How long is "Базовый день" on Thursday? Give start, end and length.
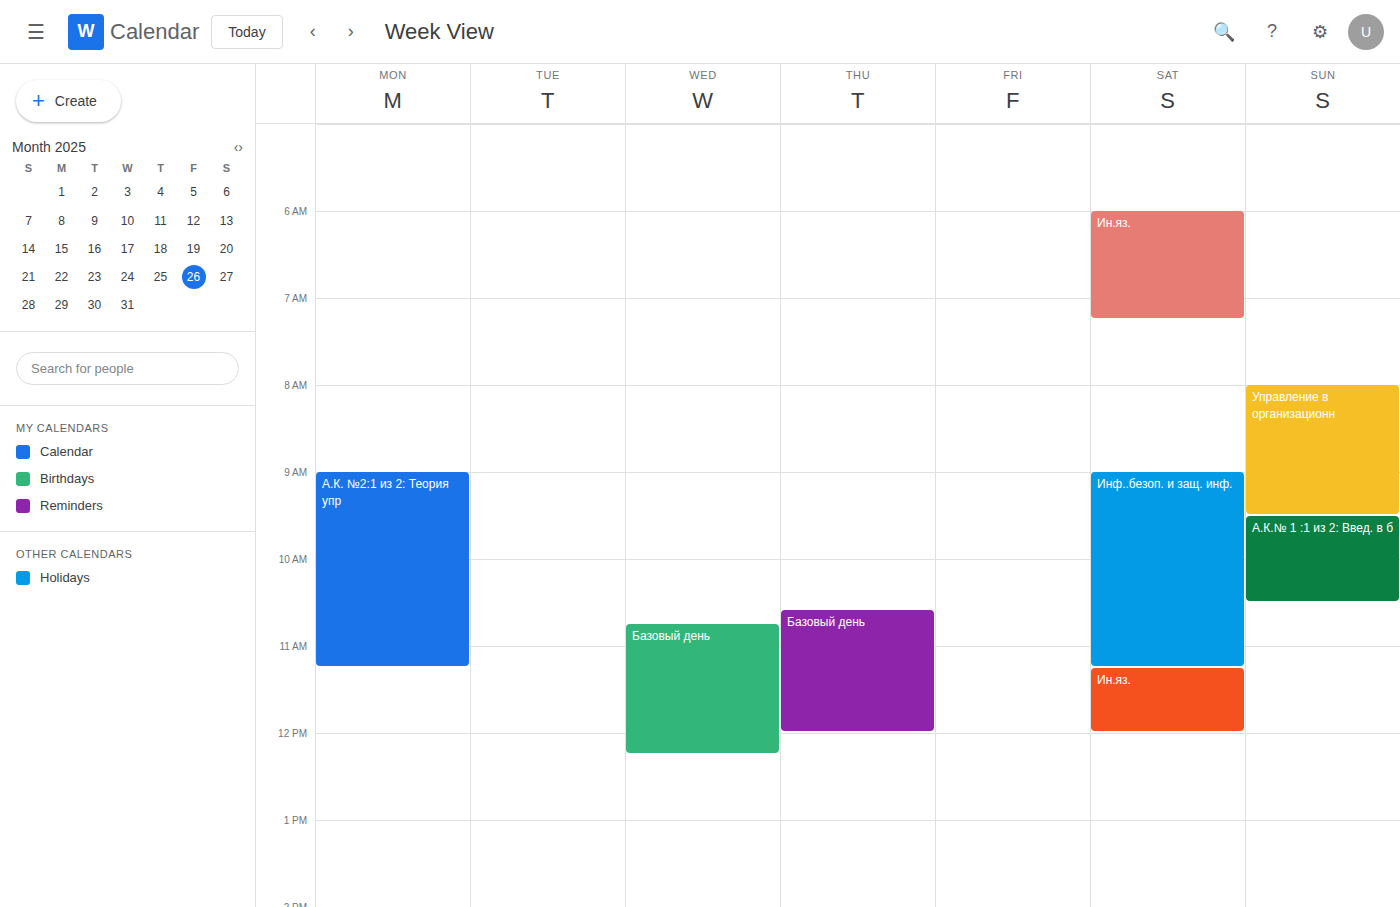
10:35 AM to 12:00 PM, 1 hour 25 minutes